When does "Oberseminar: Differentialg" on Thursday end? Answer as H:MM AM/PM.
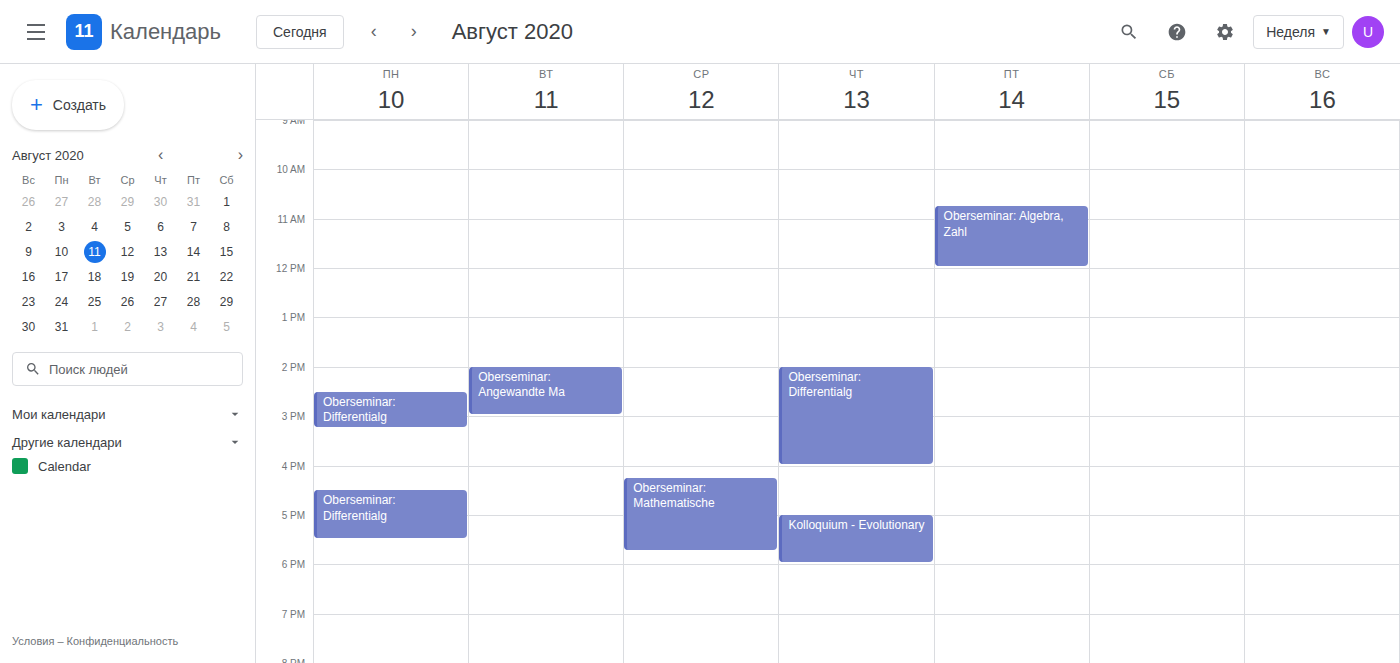
4:00 PM